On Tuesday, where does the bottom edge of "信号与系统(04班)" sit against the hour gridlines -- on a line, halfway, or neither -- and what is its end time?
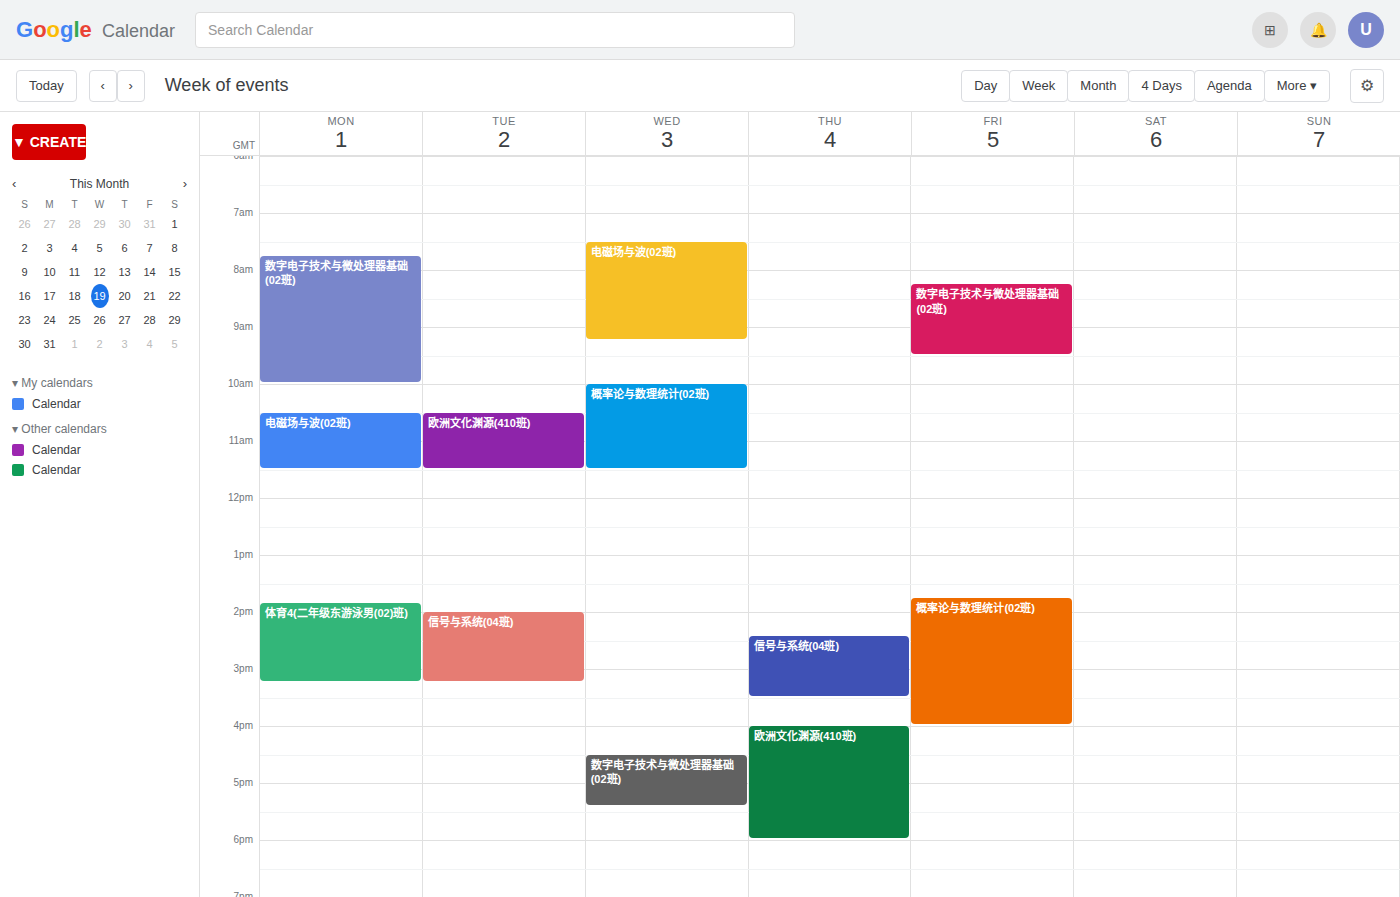
3:15 PM -- neither: a quarter of the way from the 3 PM line to the 4 PM line.